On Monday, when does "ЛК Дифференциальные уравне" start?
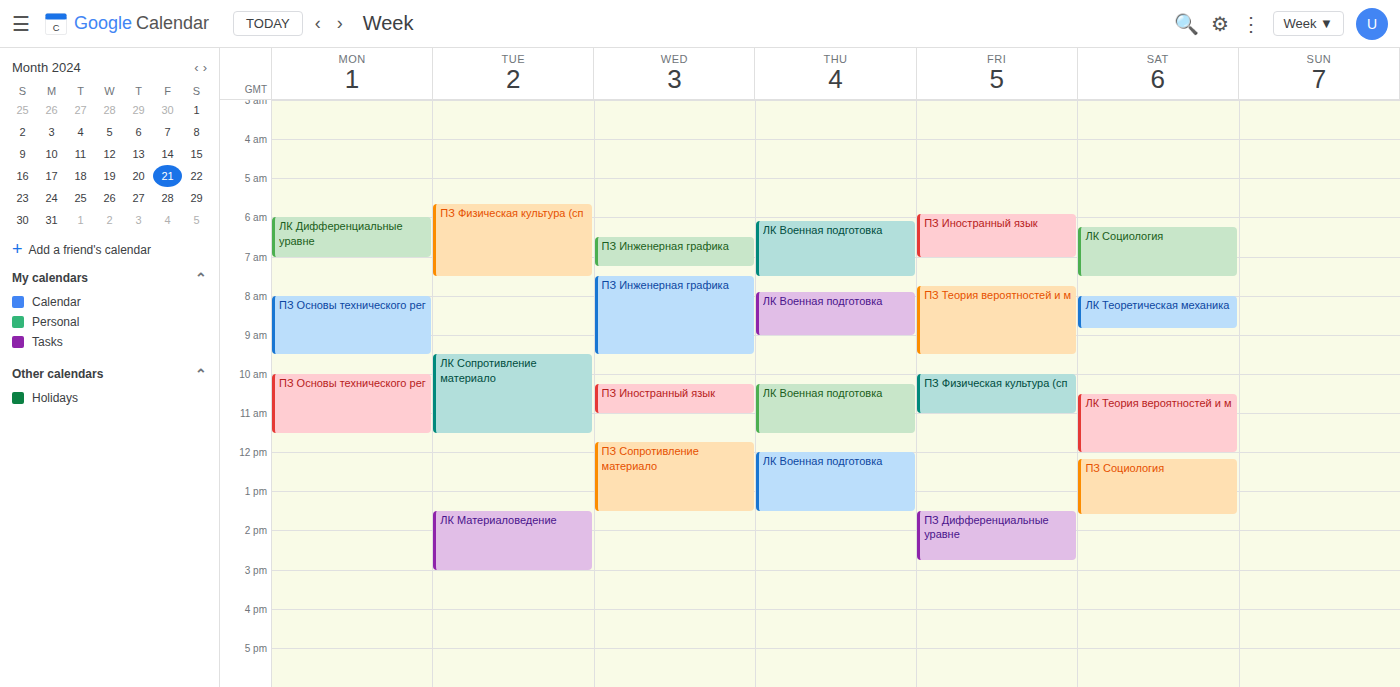
06:00